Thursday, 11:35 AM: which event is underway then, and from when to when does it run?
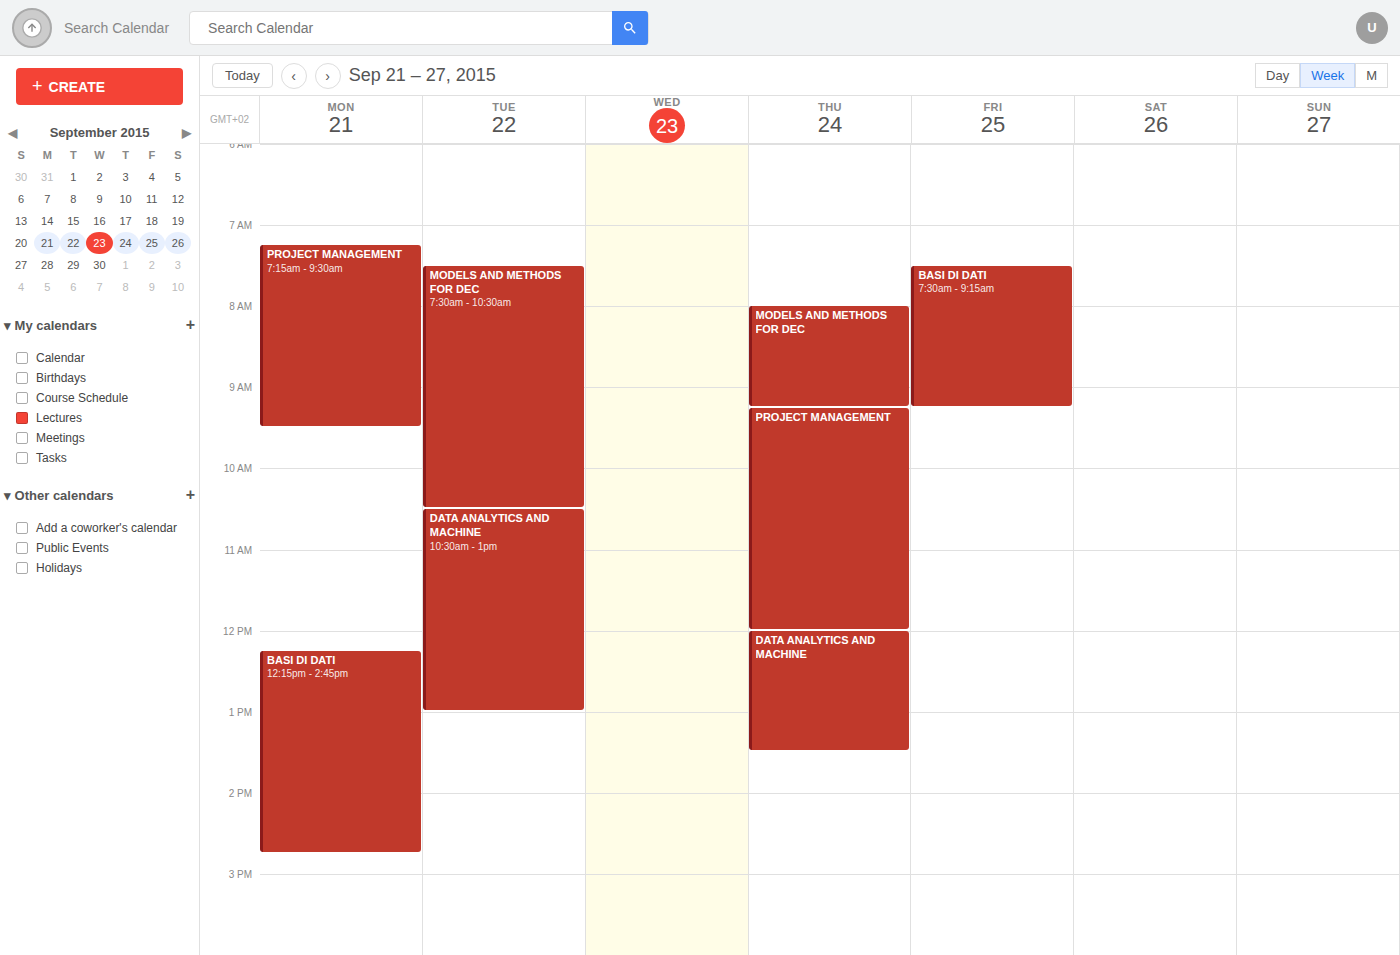
"PROJECT MANAGEMENT", 9:15 AM to 12:00 PM